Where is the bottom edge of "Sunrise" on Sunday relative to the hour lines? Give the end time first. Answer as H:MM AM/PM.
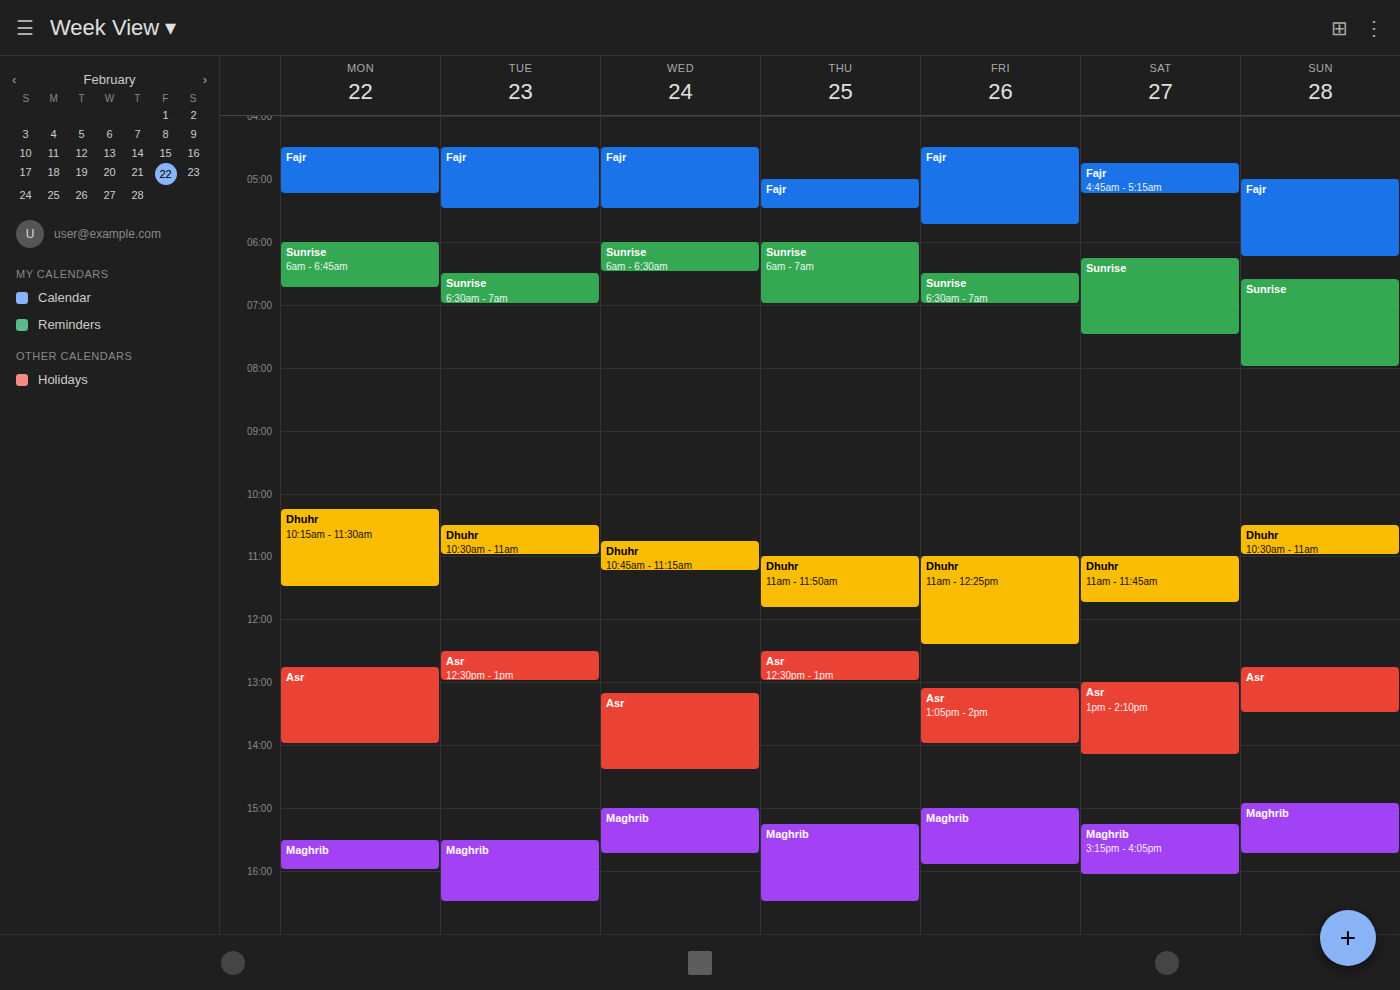
8:00 AM -- exactly on the 8 AM line.